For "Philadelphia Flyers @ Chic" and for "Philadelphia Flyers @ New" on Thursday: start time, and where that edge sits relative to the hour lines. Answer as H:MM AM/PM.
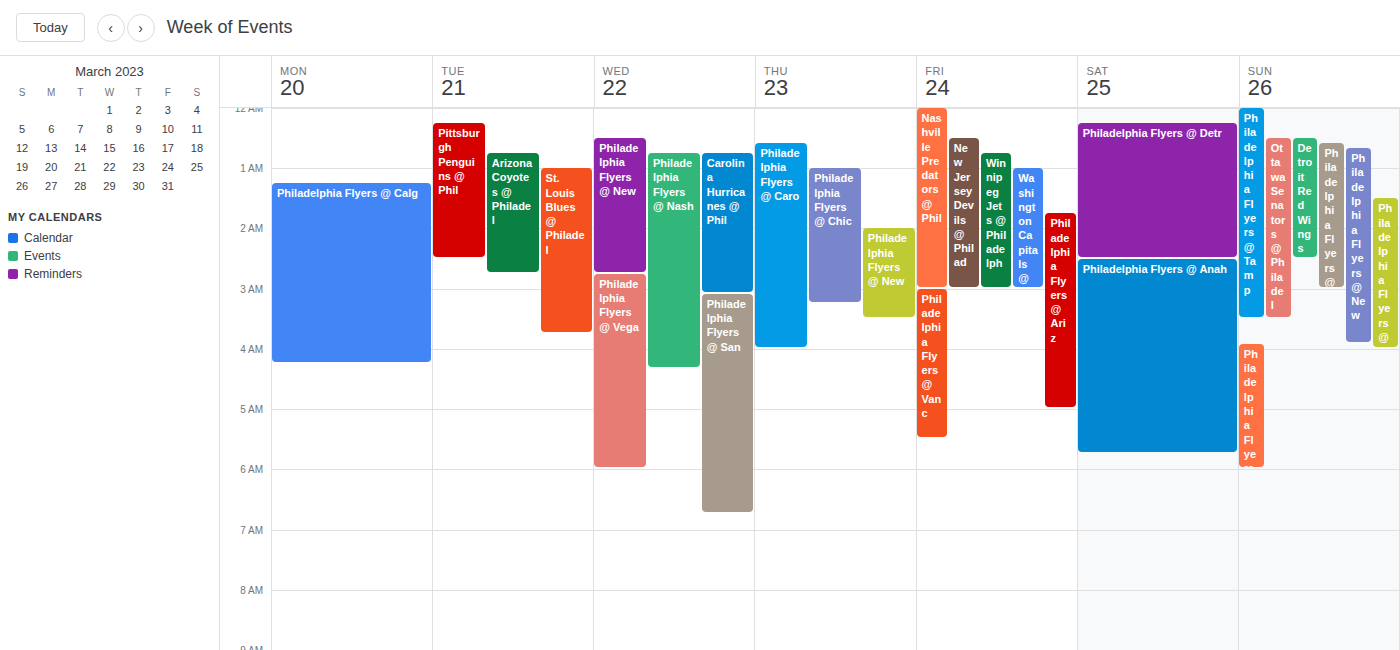
"Philadelphia Flyers @ Chic": 1:00 AM, exactly on the 1 AM line. "Philadelphia Flyers @ New": 2:00 AM, exactly on the 2 AM line.